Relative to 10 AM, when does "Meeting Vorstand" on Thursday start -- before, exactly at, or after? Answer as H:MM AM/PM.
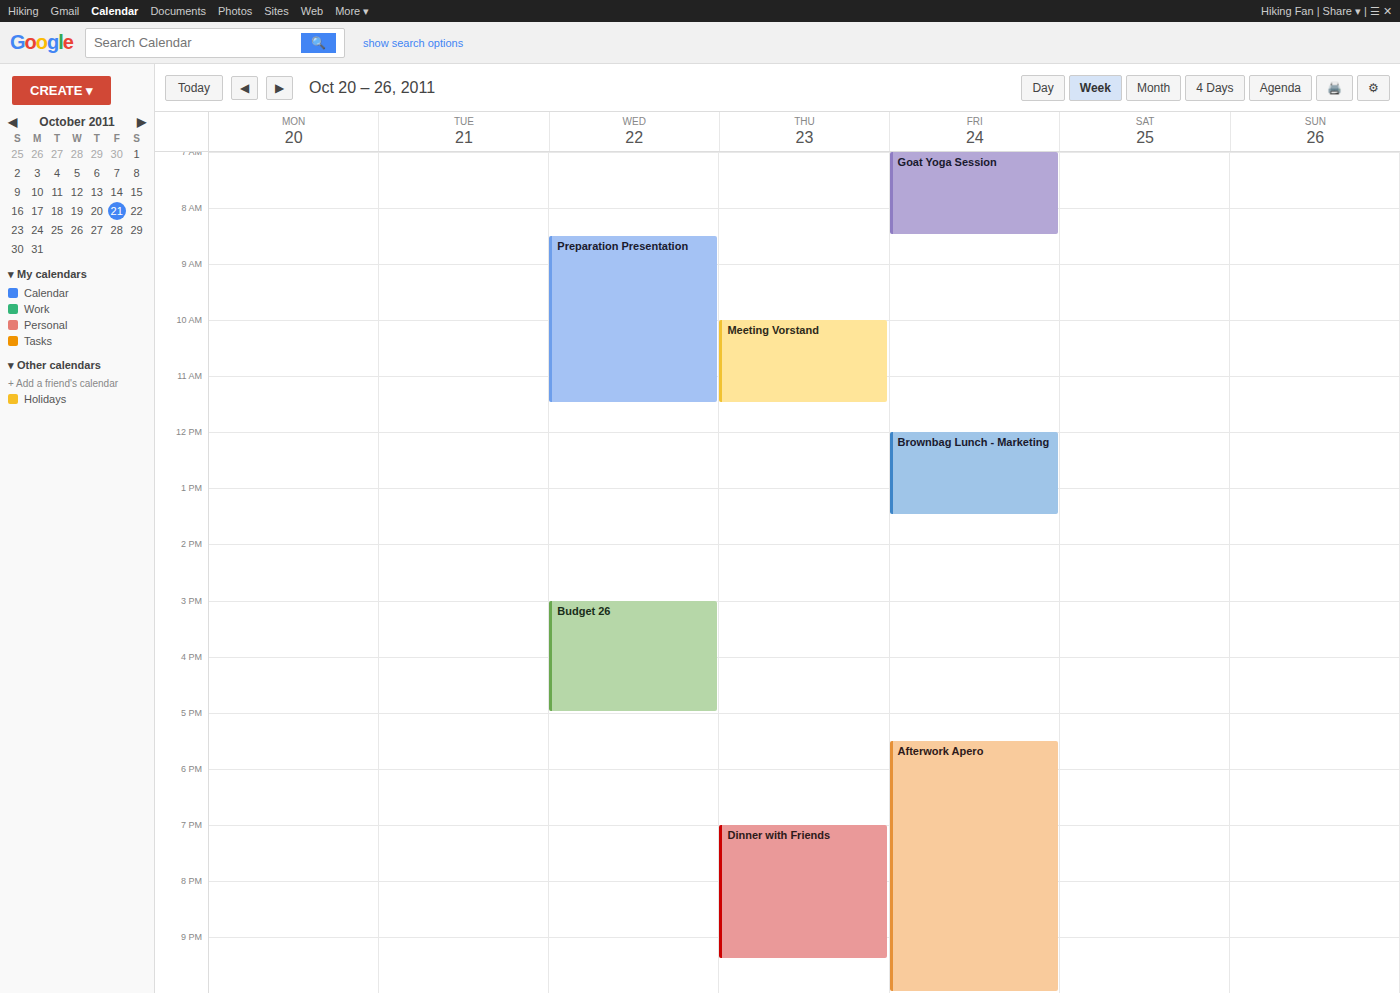
10:00 AM -- exactly at 10 AM, on the 10 AM line.